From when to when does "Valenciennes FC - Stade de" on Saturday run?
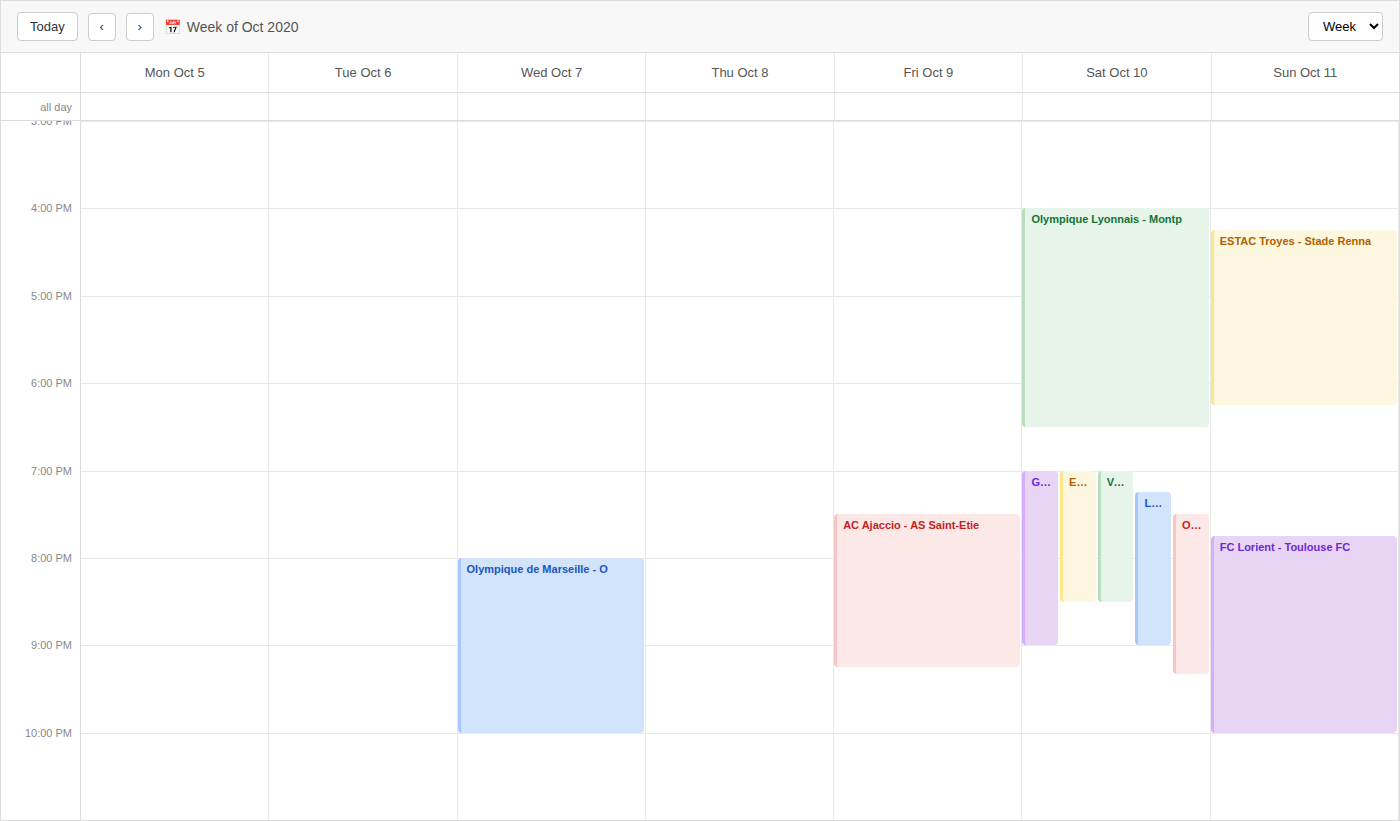
7:00 PM to 8:30 PM